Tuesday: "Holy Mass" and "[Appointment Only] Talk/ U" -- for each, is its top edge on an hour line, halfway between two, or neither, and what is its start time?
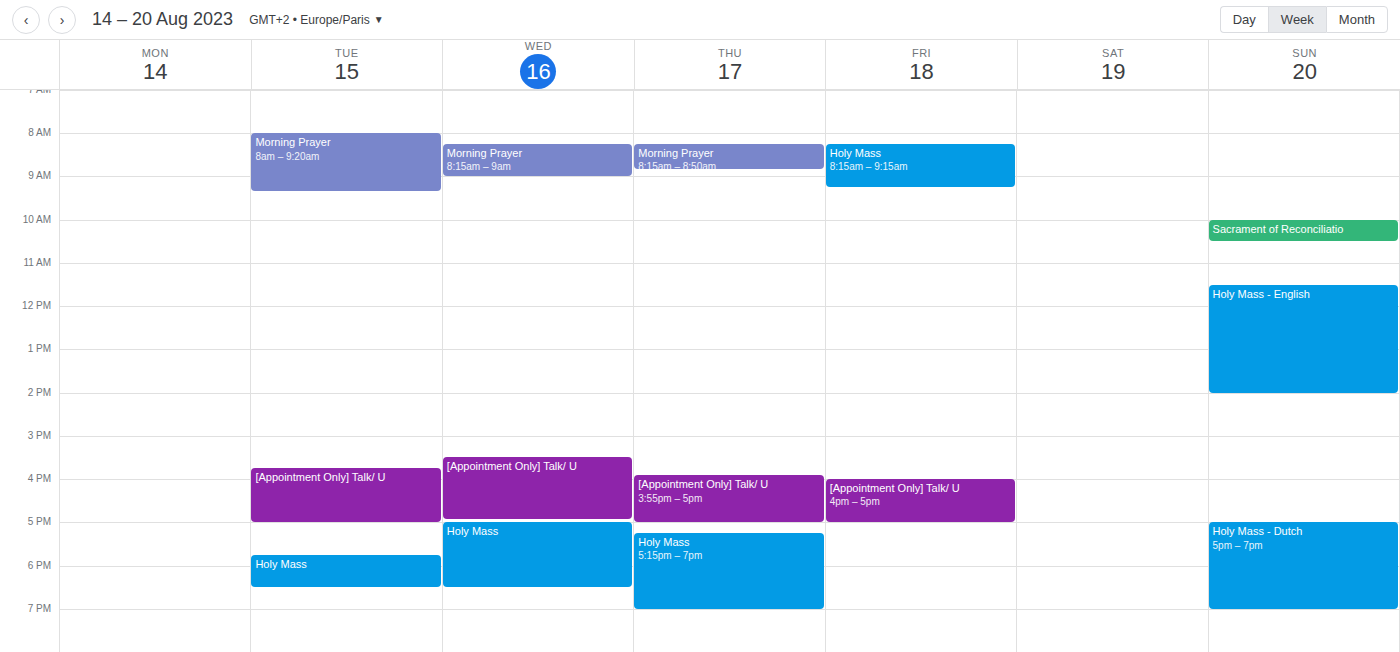
"Holy Mass": 5:45 PM, neither: three quarters of the way from the 5 PM line to the 6 PM line. "[Appointment Only] Talk/ U": 3:45 PM, neither: three quarters of the way from the 3 PM line to the 4 PM line.